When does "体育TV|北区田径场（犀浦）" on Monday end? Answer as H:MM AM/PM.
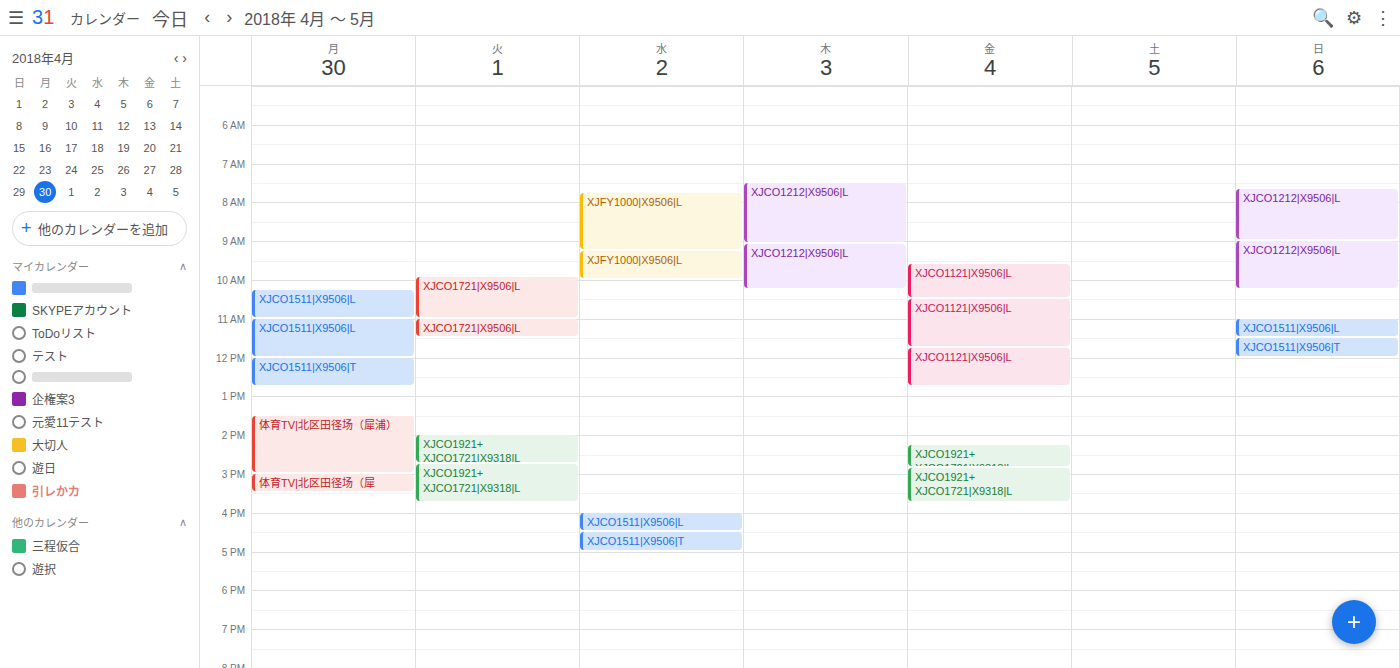
3:00 PM